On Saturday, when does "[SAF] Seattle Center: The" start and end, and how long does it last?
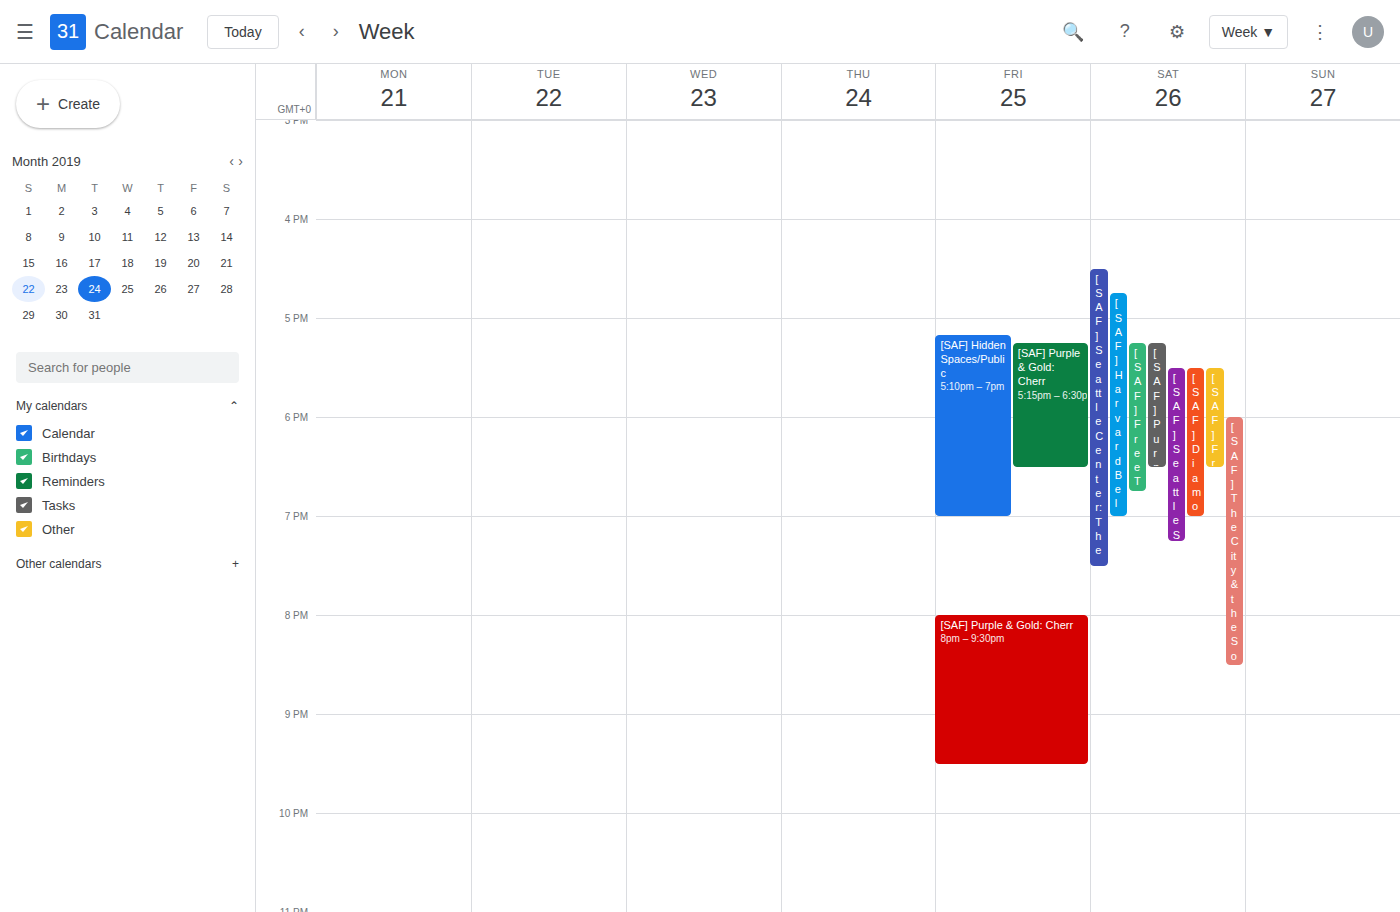
4:30 PM to 7:30 PM, 3 hours